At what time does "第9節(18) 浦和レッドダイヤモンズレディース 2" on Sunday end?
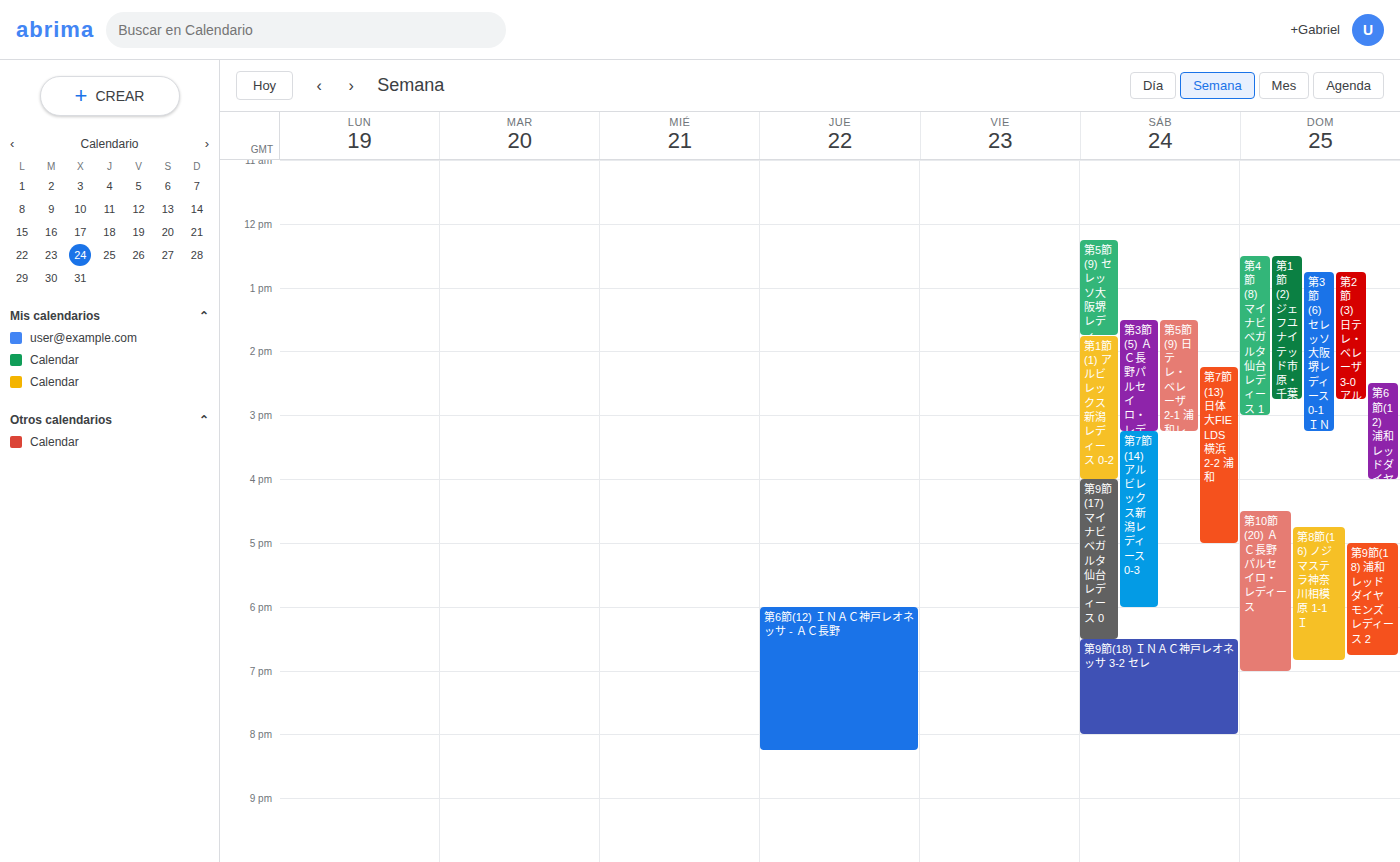
6:45 PM